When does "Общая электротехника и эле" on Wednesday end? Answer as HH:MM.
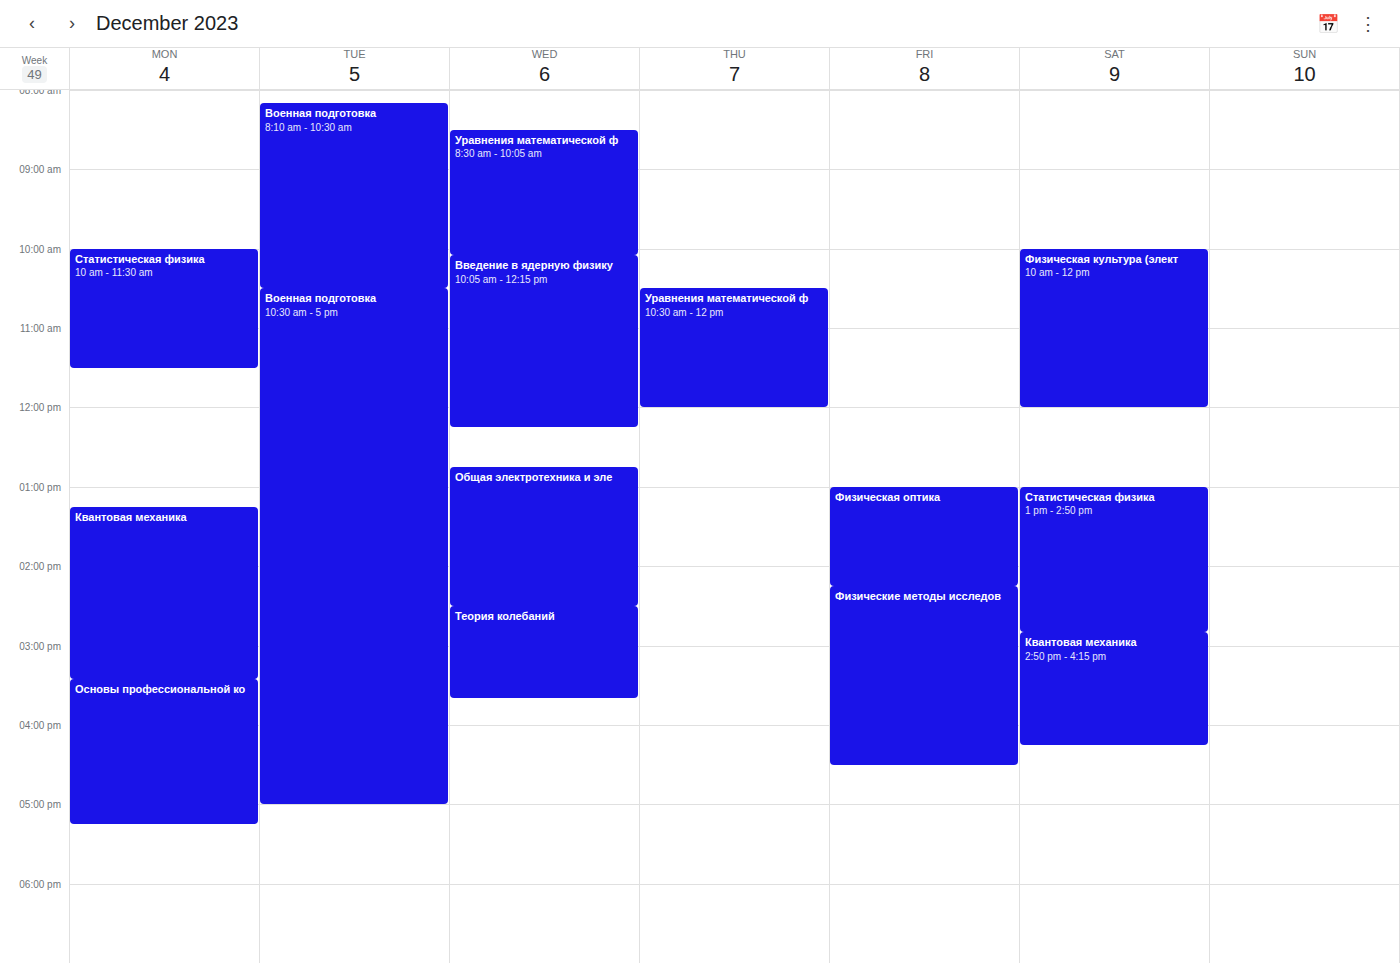
14:30